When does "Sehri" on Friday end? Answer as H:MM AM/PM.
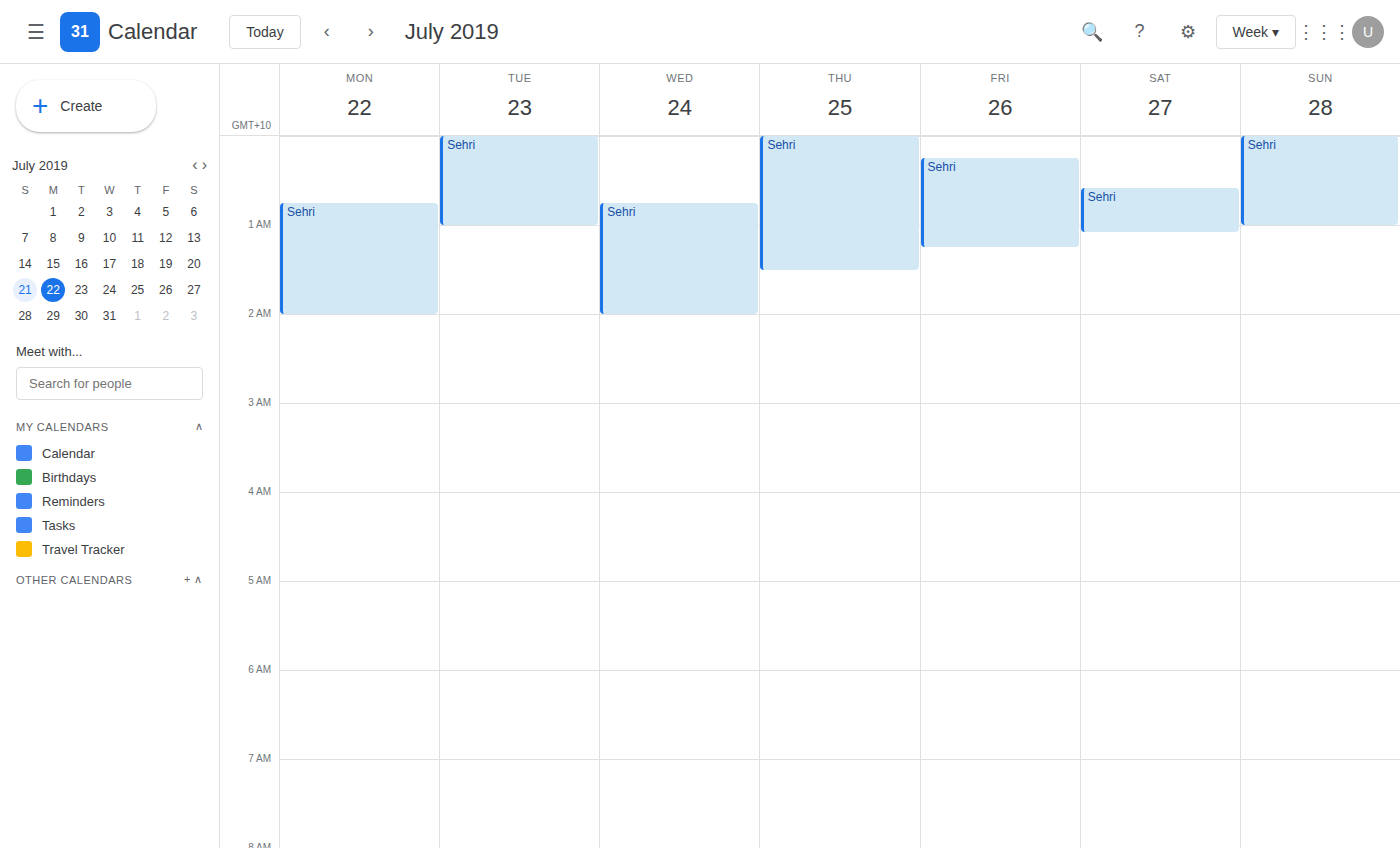
1:15 AM